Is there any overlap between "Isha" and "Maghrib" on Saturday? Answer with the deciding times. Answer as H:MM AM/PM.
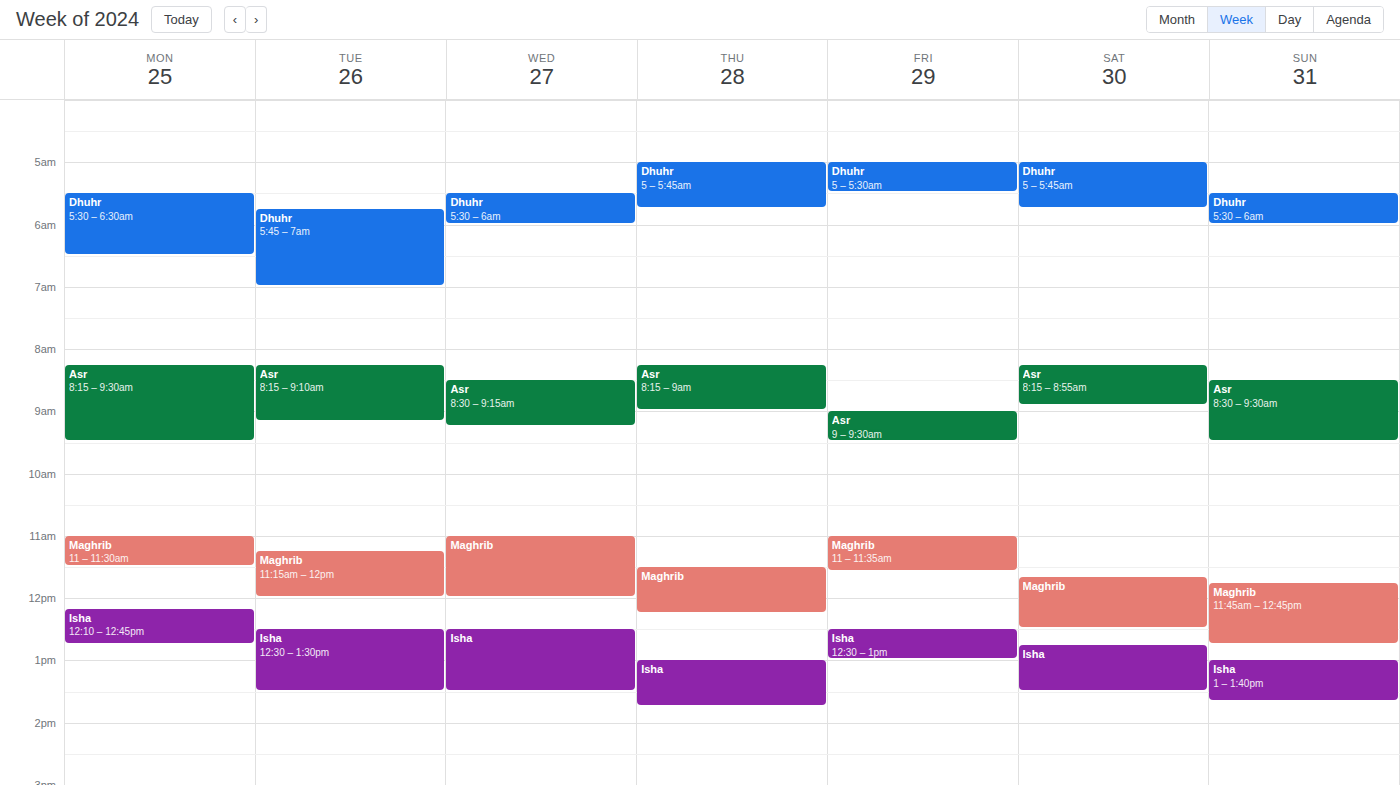
"Maghrib" ends at 12:30 PM and "Isha" starts at 12:45 PM -- no overlap.